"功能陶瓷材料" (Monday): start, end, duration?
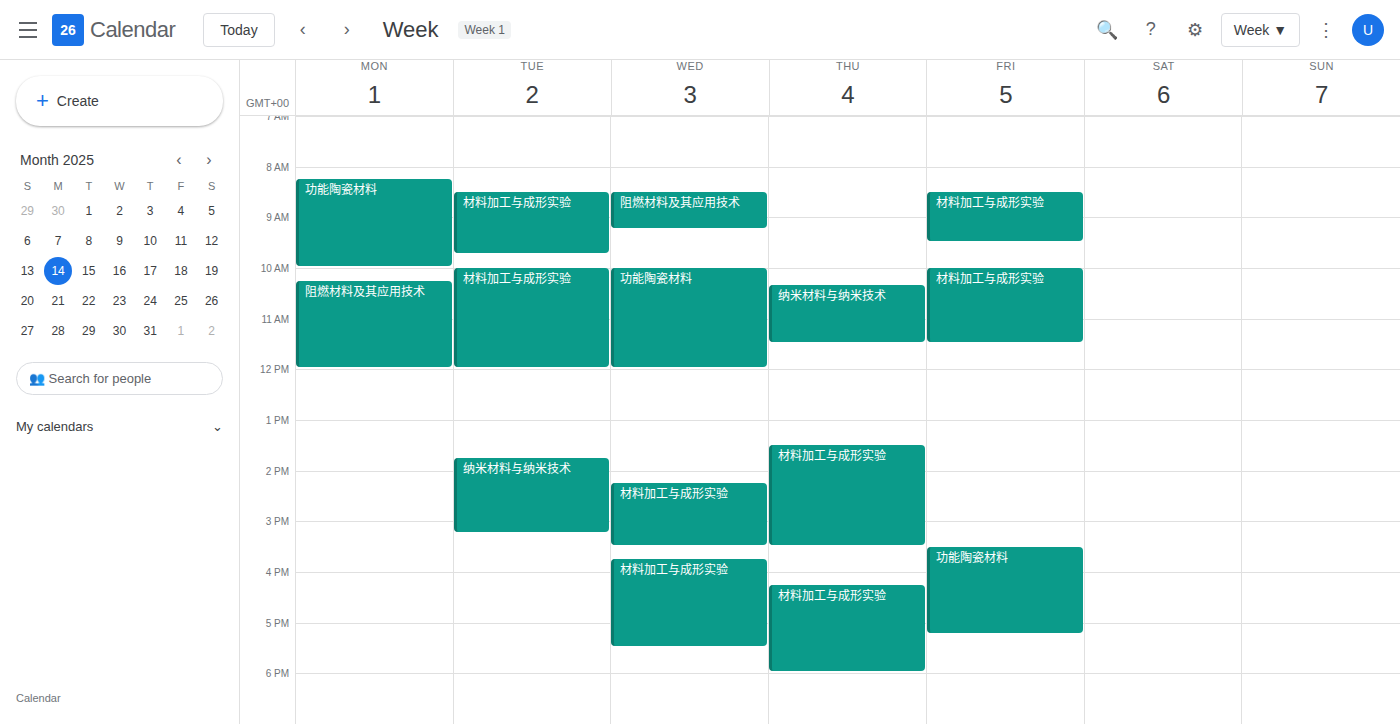
8:15 AM to 10:00 AM, 1 hour 45 minutes